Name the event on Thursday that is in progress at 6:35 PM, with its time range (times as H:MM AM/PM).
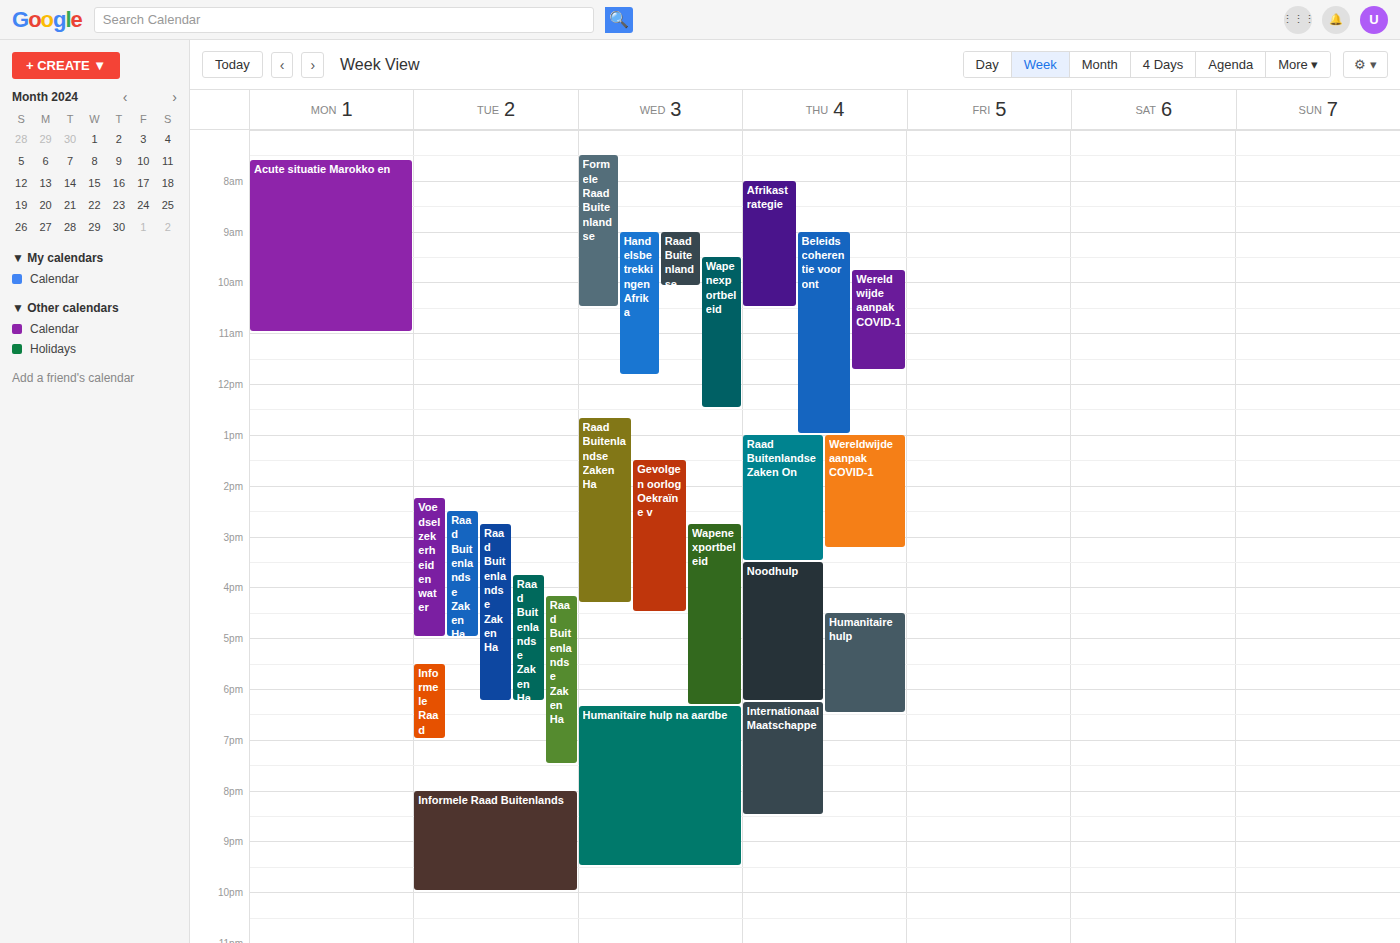
"Internationaal Maatschappe", 6:15 PM to 8:30 PM